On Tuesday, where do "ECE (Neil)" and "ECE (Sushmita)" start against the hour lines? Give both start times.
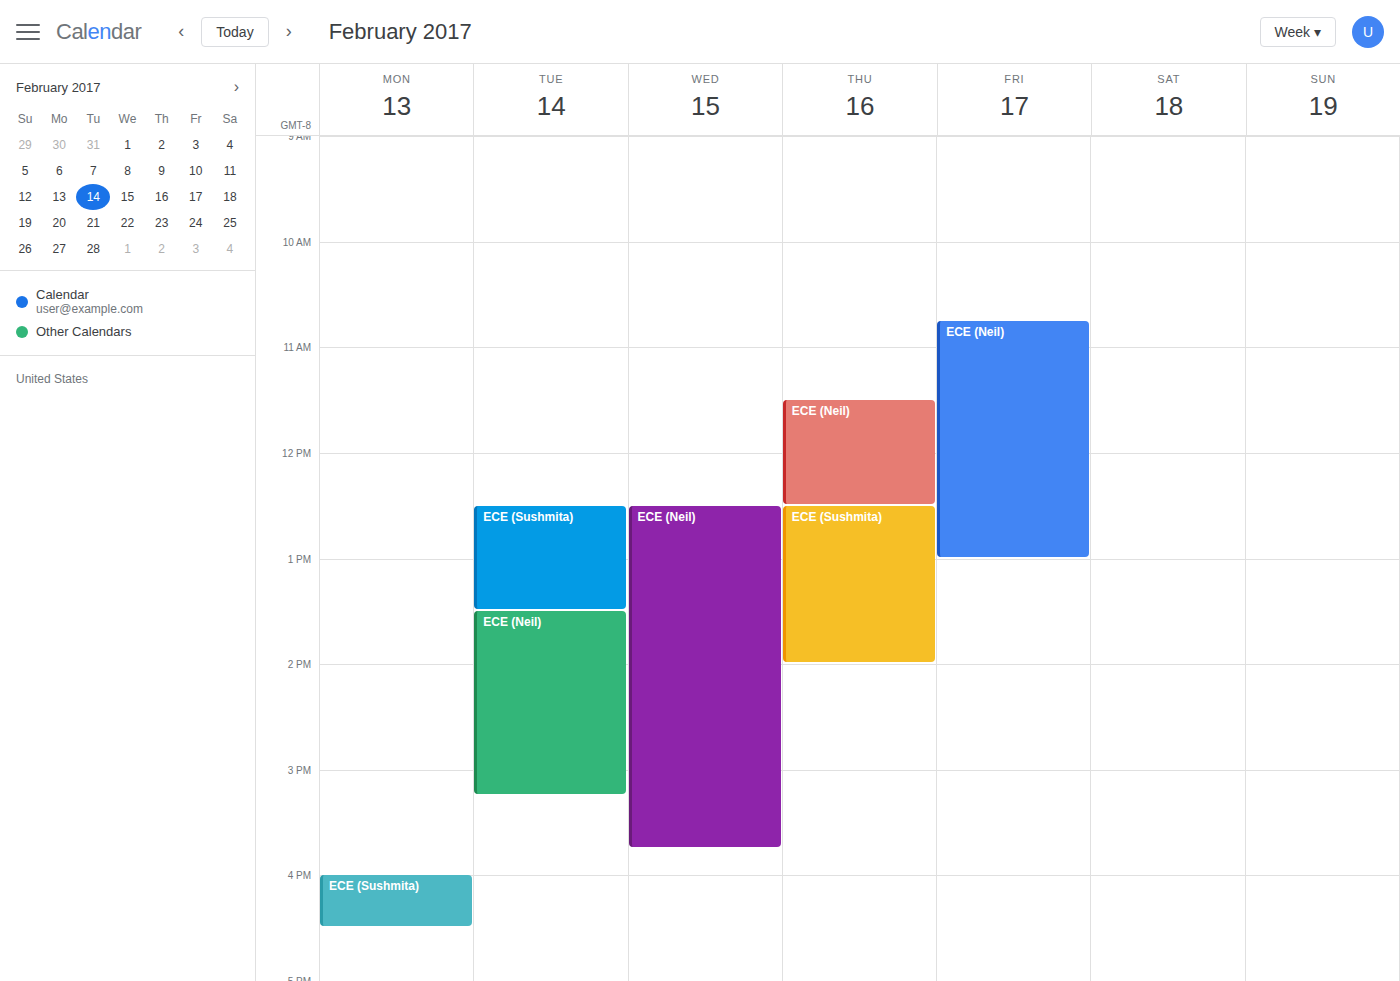
"ECE (Neil)": 1:30 PM, halfway between the 1 PM and 2 PM lines. "ECE (Sushmita)": 12:30 PM, halfway between the 12 PM and 1 PM lines.